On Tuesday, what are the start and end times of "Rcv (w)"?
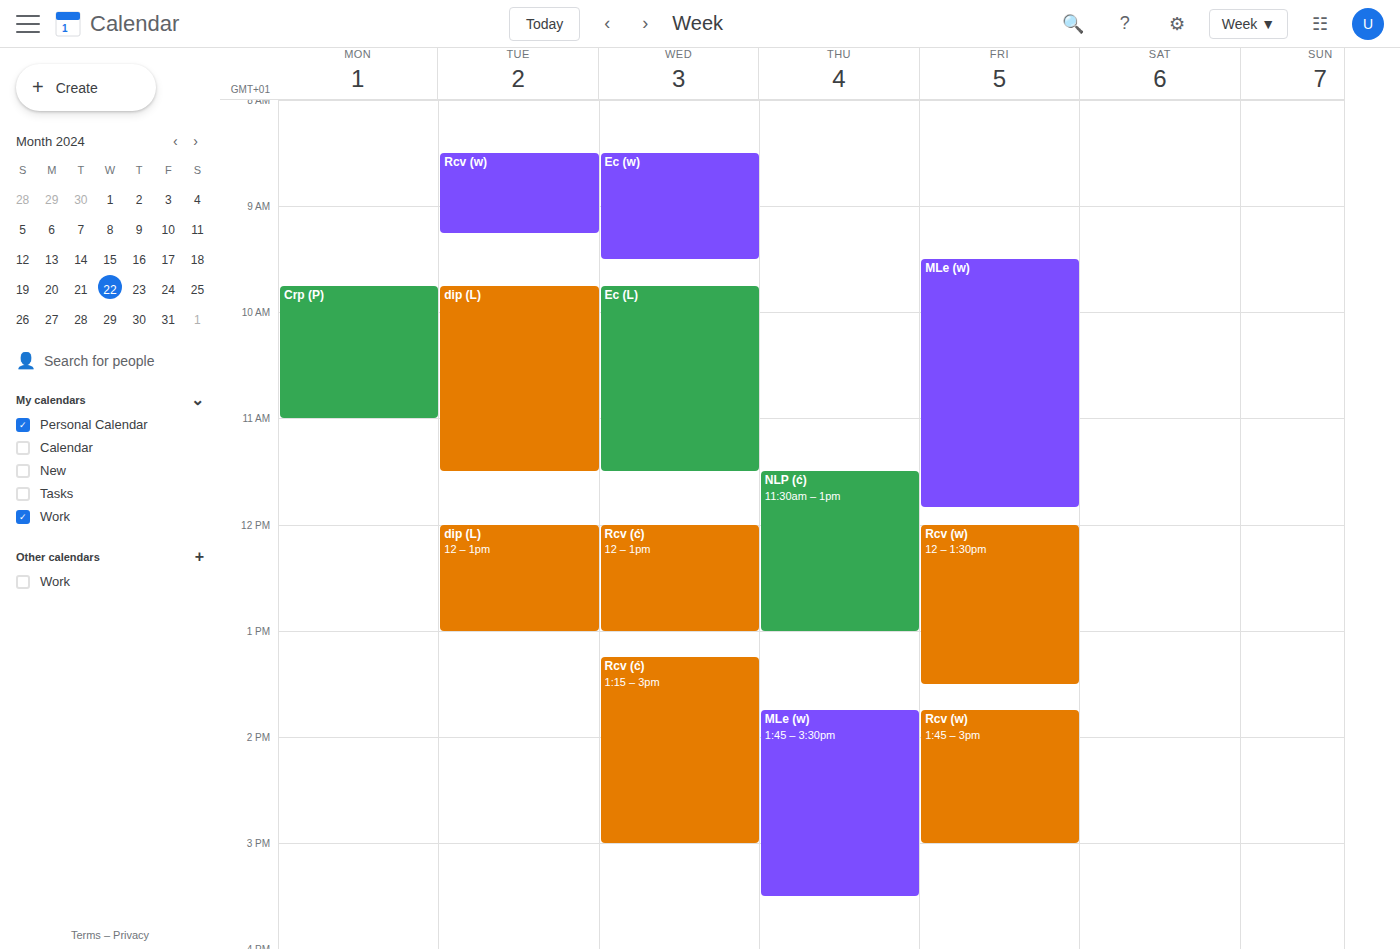
8:30 AM to 9:15 AM